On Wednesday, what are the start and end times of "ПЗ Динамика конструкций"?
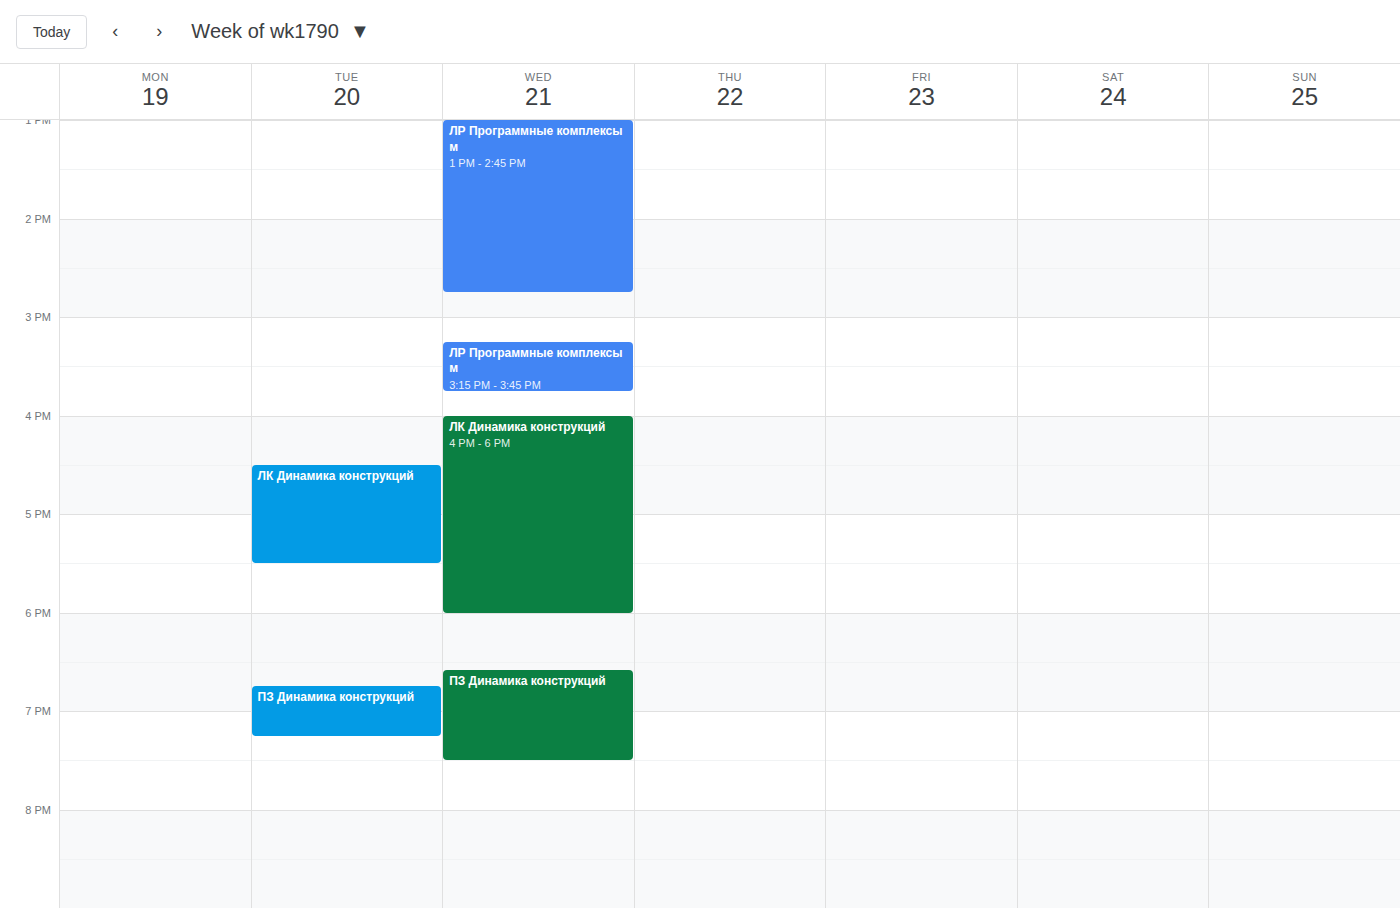
6:35 PM to 7:30 PM